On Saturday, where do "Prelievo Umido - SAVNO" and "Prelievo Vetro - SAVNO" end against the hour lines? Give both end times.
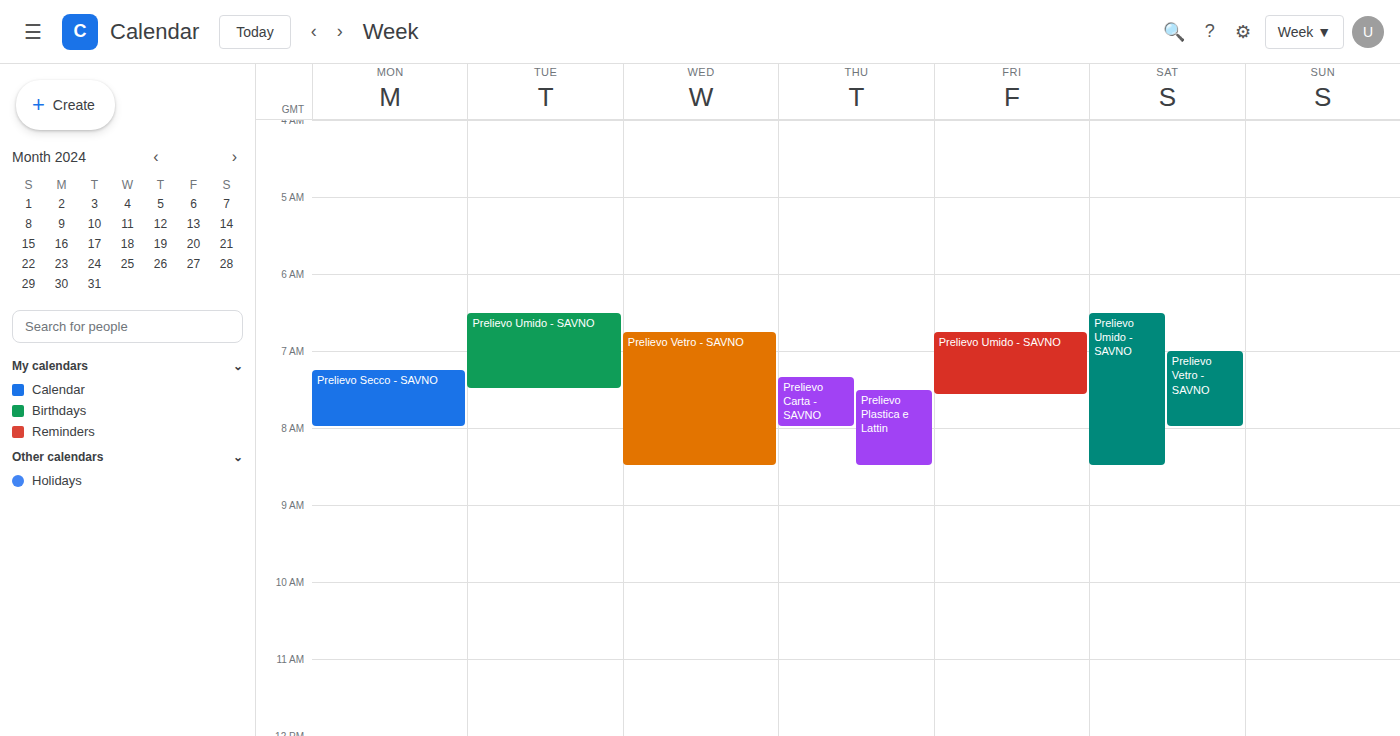
"Prelievo Umido - SAVNO": 8:30 AM, halfway between the 8 AM and 9 AM lines. "Prelievo Vetro - SAVNO": 8:00 AM, exactly on the 8 AM line.